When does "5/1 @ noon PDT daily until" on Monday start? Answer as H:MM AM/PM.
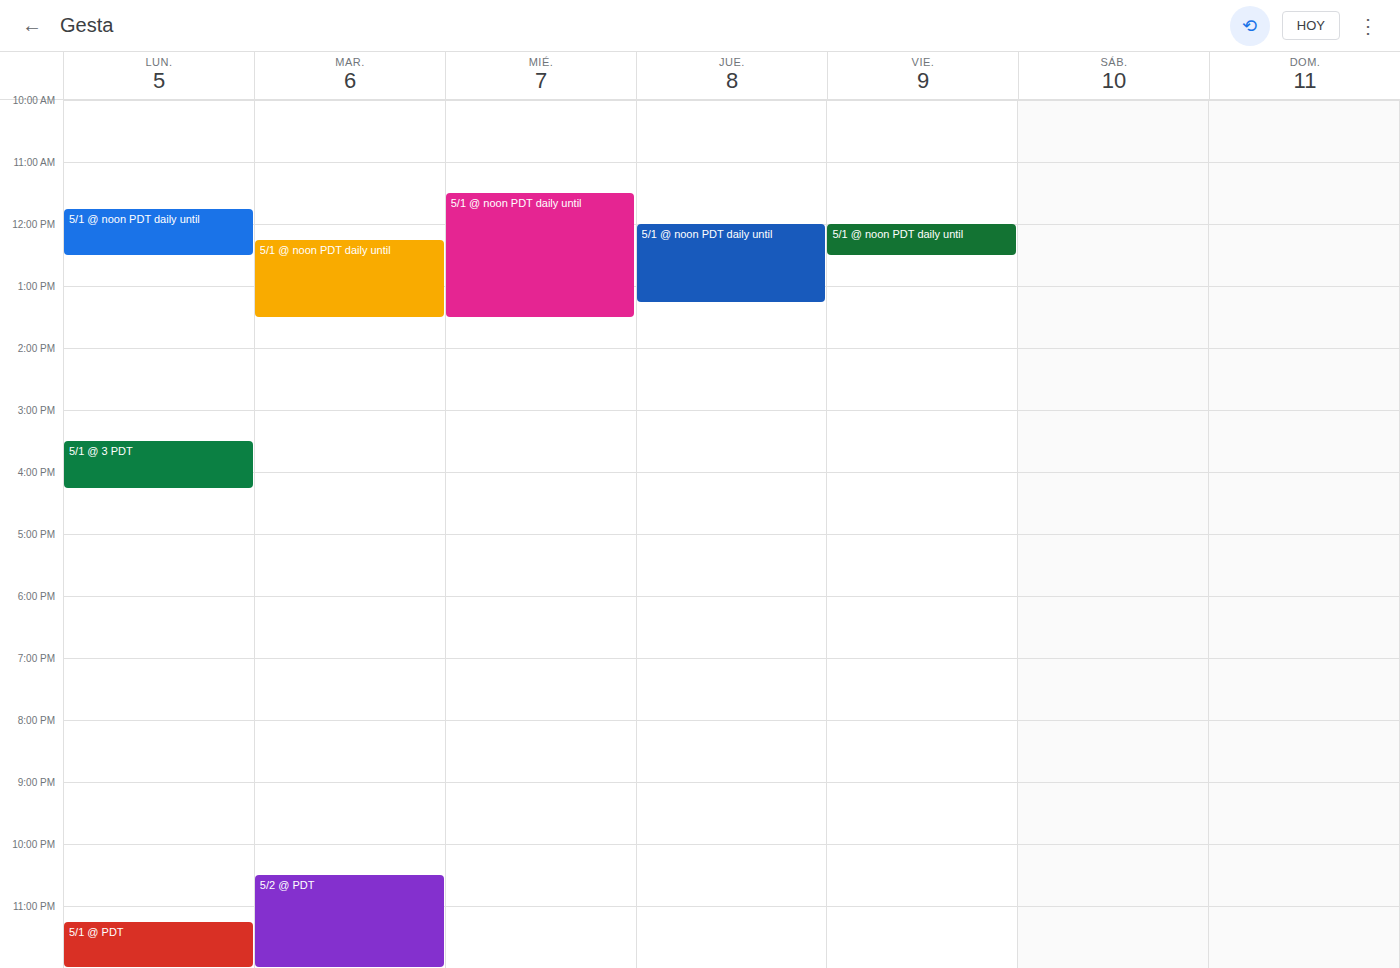
11:45 AM